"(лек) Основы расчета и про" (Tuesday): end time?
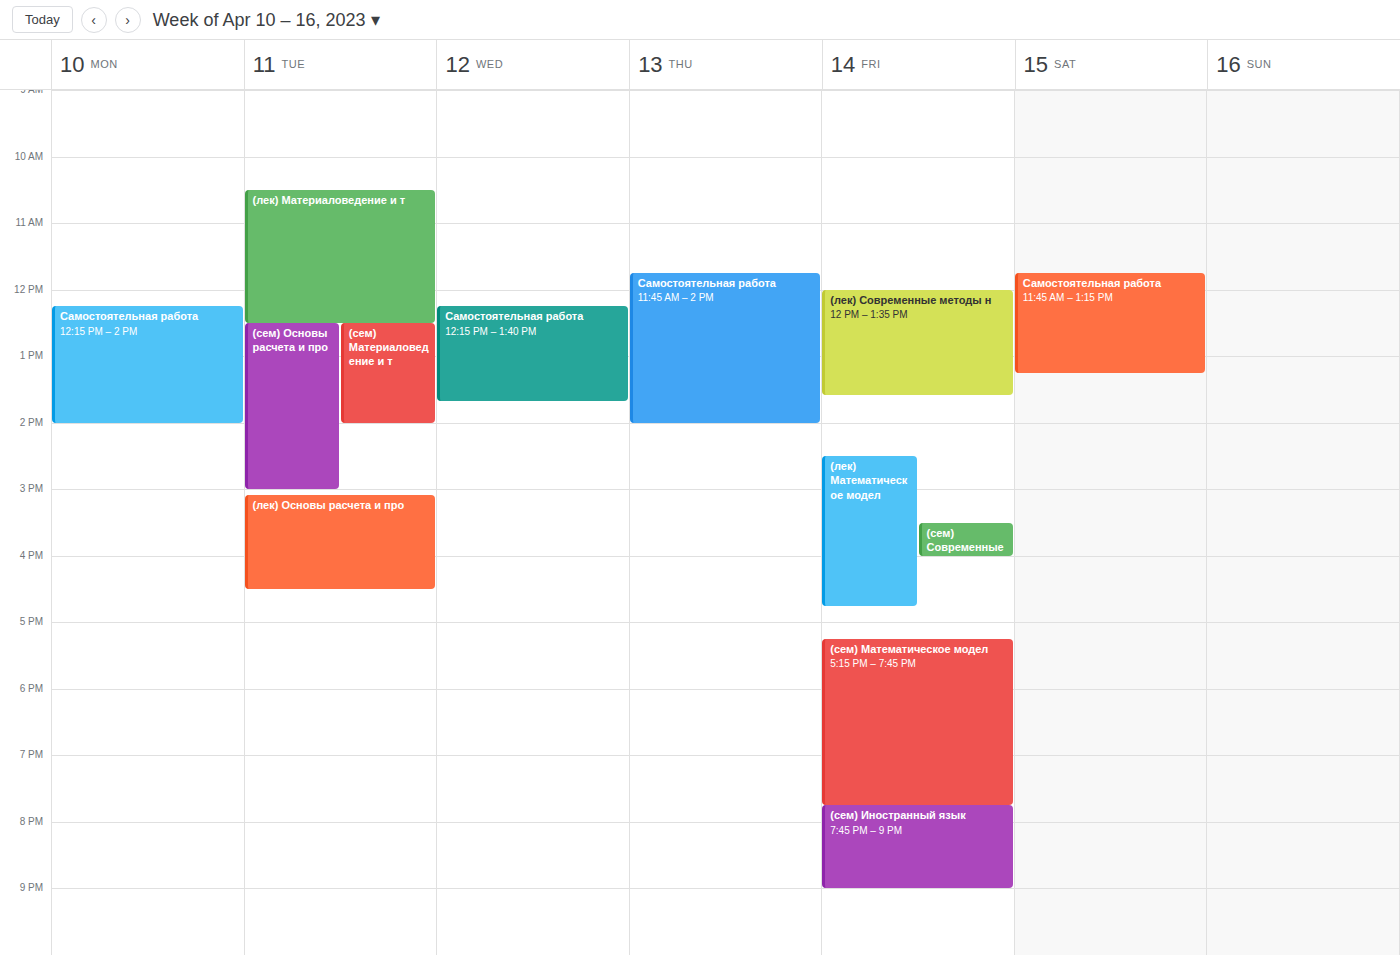
4:30 PM